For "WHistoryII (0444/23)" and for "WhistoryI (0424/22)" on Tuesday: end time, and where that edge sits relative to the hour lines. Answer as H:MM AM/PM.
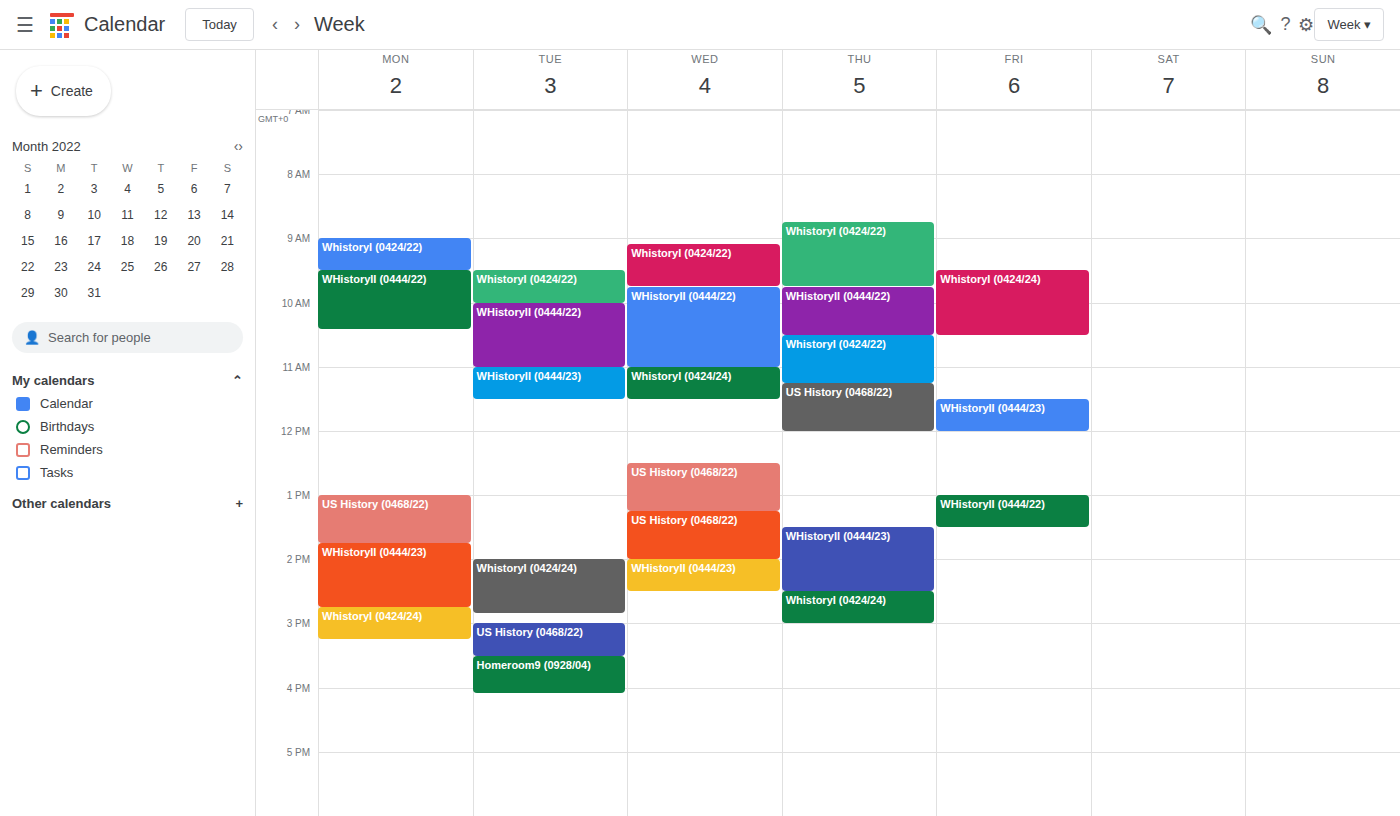
"WHistoryII (0444/23)": 11:30 AM, halfway between the 11 AM and 12 PM lines. "WhistoryI (0424/22)": 10:00 AM, exactly on the 10 AM line.